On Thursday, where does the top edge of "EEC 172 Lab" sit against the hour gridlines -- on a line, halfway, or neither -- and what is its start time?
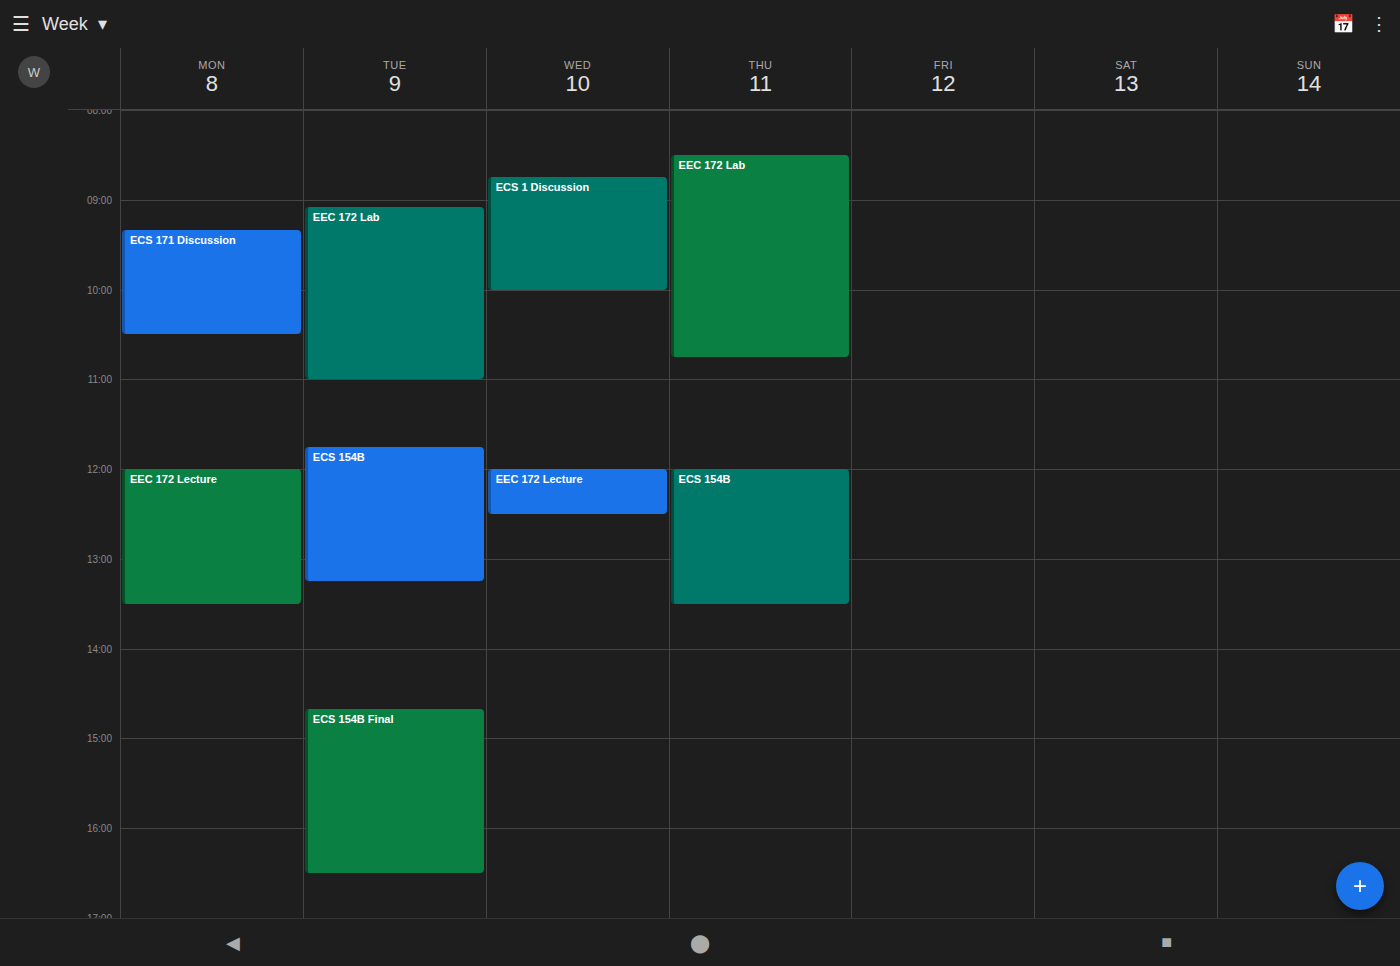
8:30 AM -- halfway between the 8 AM and 9 AM lines.